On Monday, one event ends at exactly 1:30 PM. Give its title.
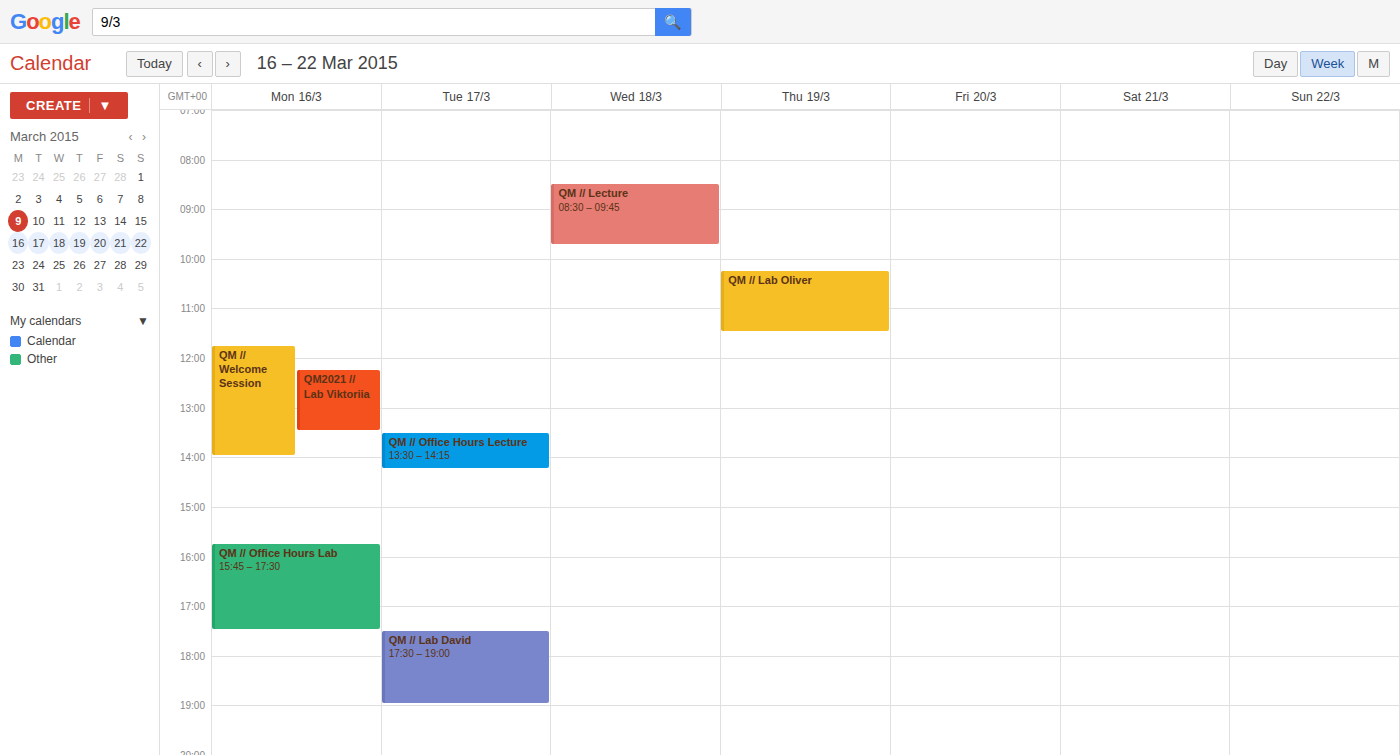
"QM2021 // Lab Viktoriia"